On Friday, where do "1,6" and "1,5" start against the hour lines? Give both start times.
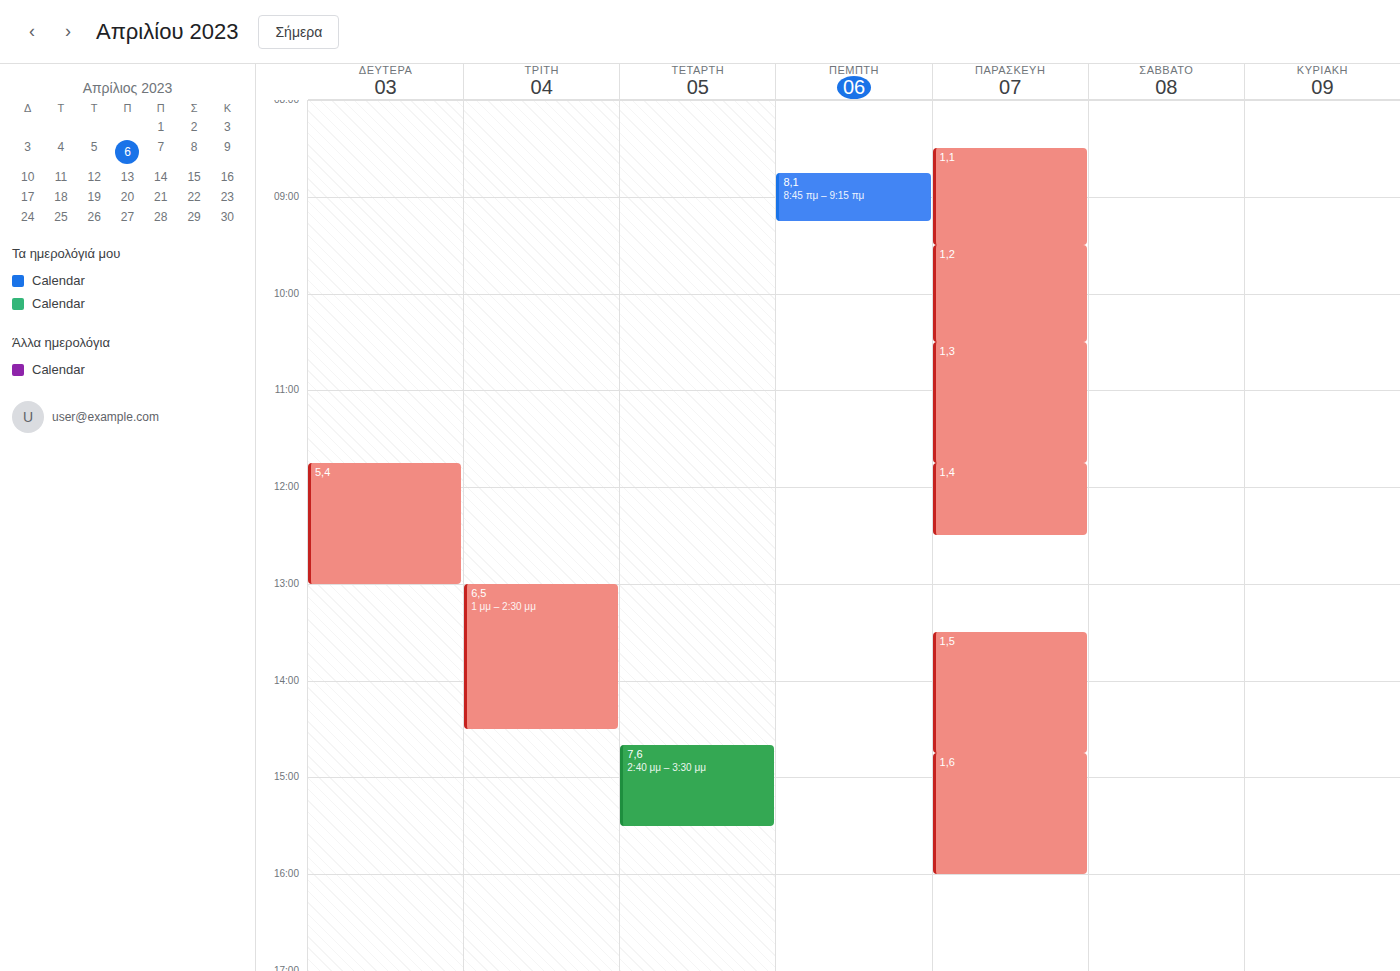
"1,6": 2:45 PM, neither: three quarters of the way from the 2 PM line to the 3 PM line. "1,5": 1:30 PM, halfway between the 1 PM and 2 PM lines.